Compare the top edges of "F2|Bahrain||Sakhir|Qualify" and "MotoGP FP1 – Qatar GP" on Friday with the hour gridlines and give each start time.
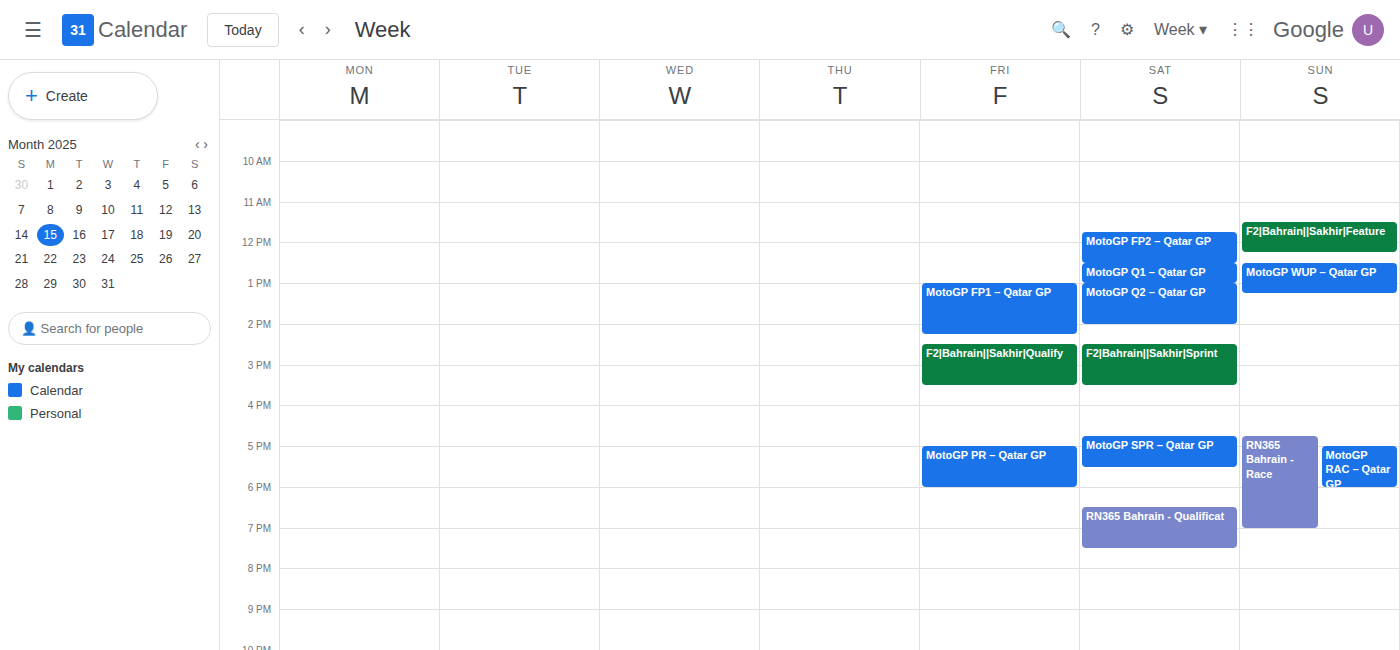
"F2|Bahrain||Sakhir|Qualify": 2:30 PM, halfway between the 2 PM and 3 PM lines. "MotoGP FP1 – Qatar GP": 1:00 PM, exactly on the 1 PM line.